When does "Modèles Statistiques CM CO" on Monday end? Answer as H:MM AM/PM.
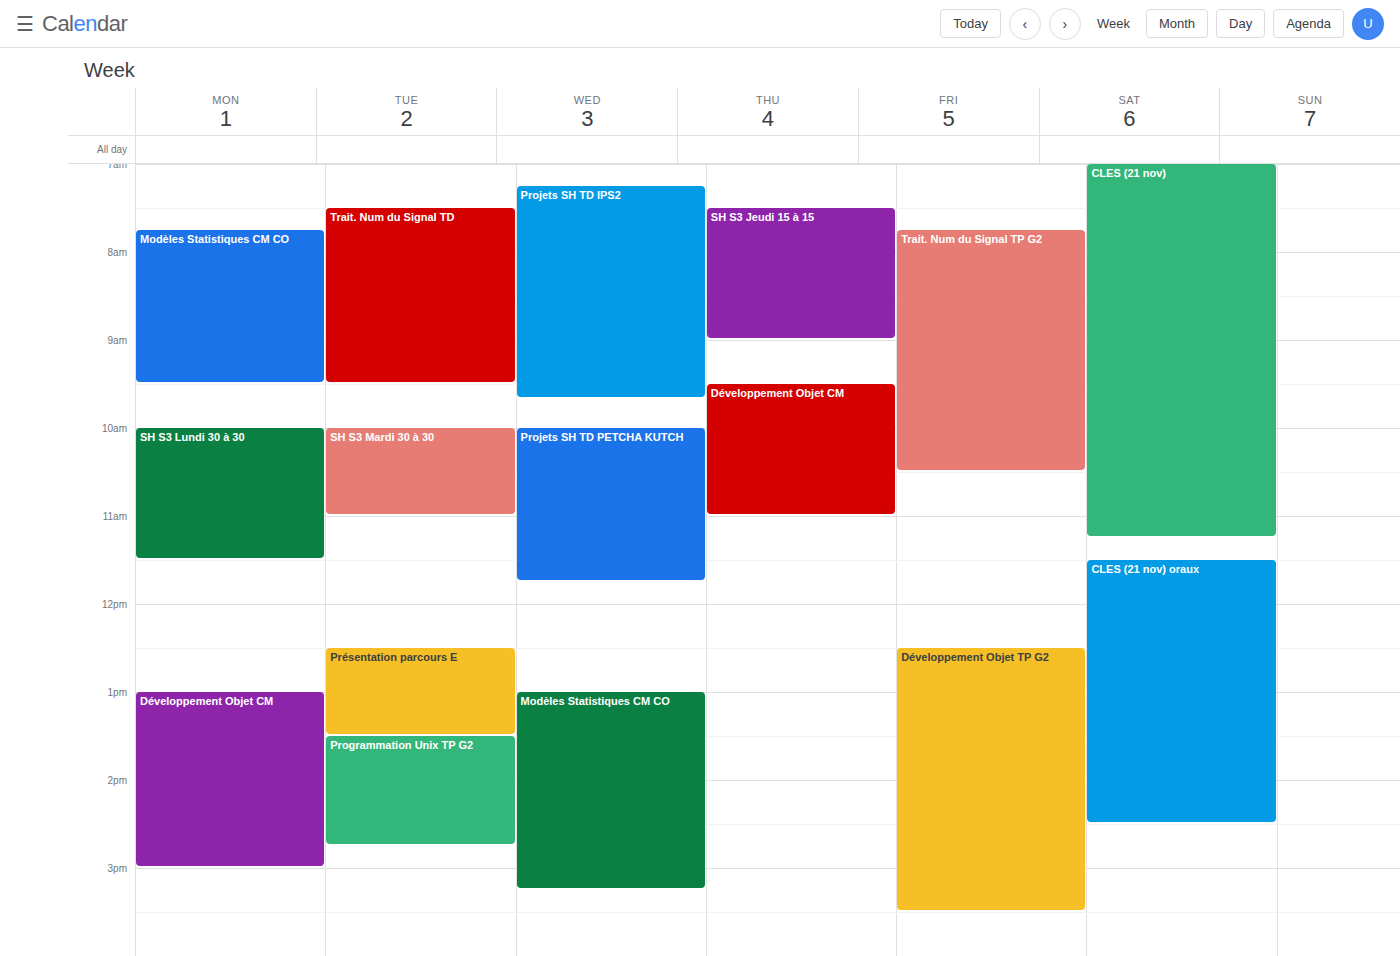
9:30 AM